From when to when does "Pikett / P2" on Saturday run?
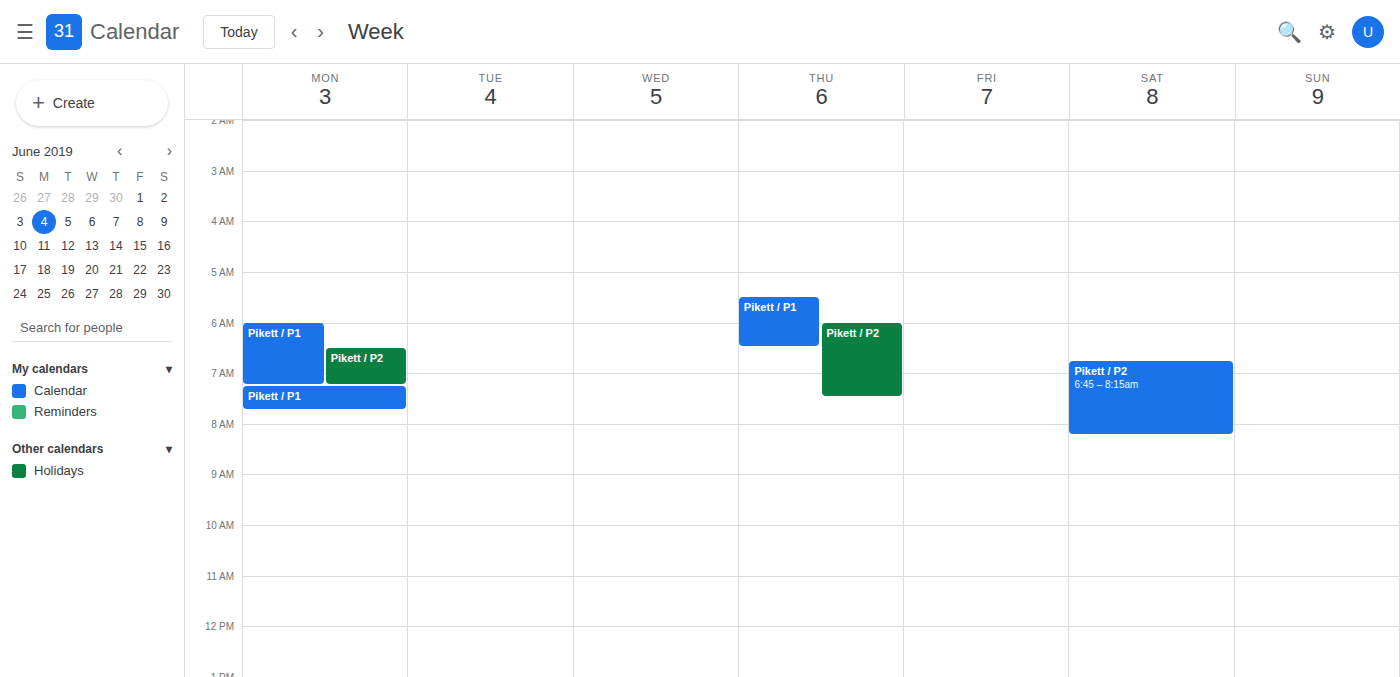
06:45 to 08:15